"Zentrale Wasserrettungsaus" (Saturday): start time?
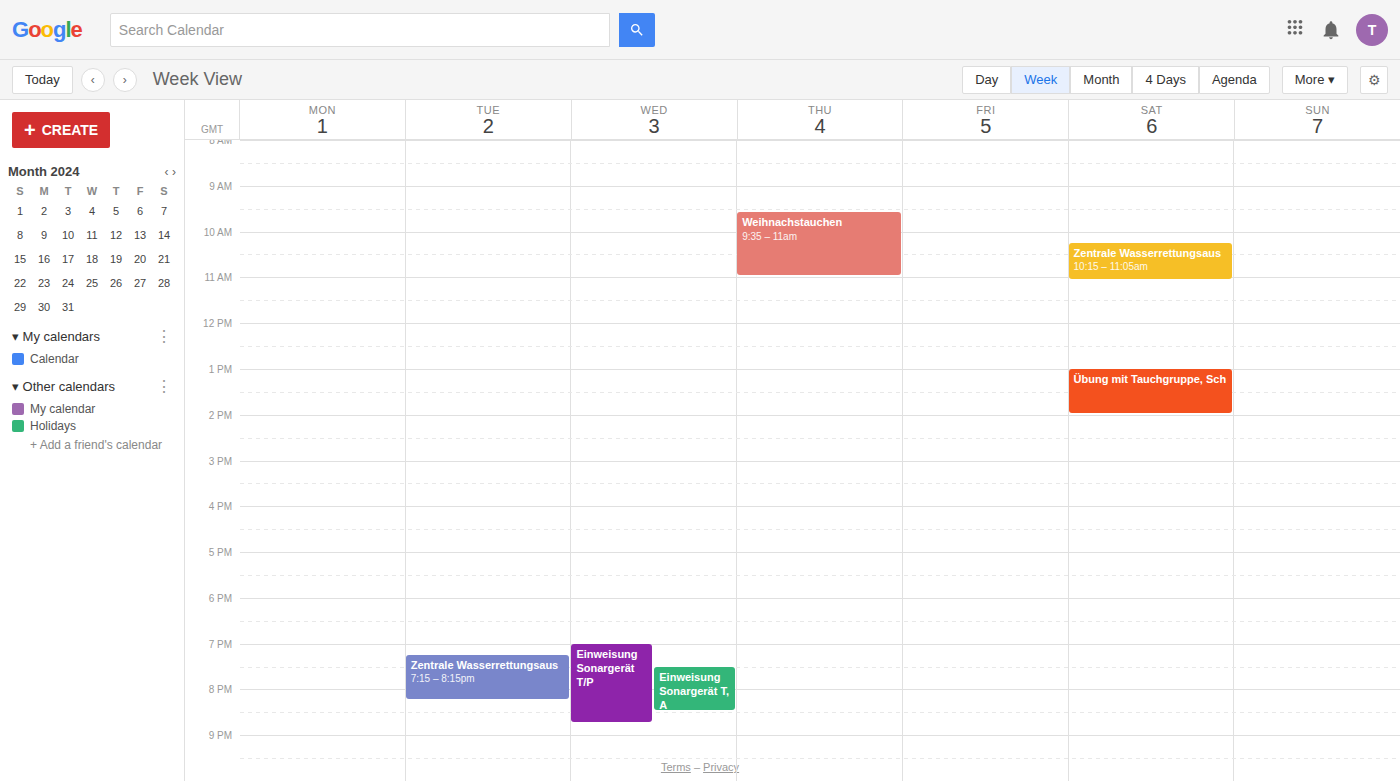
10:15